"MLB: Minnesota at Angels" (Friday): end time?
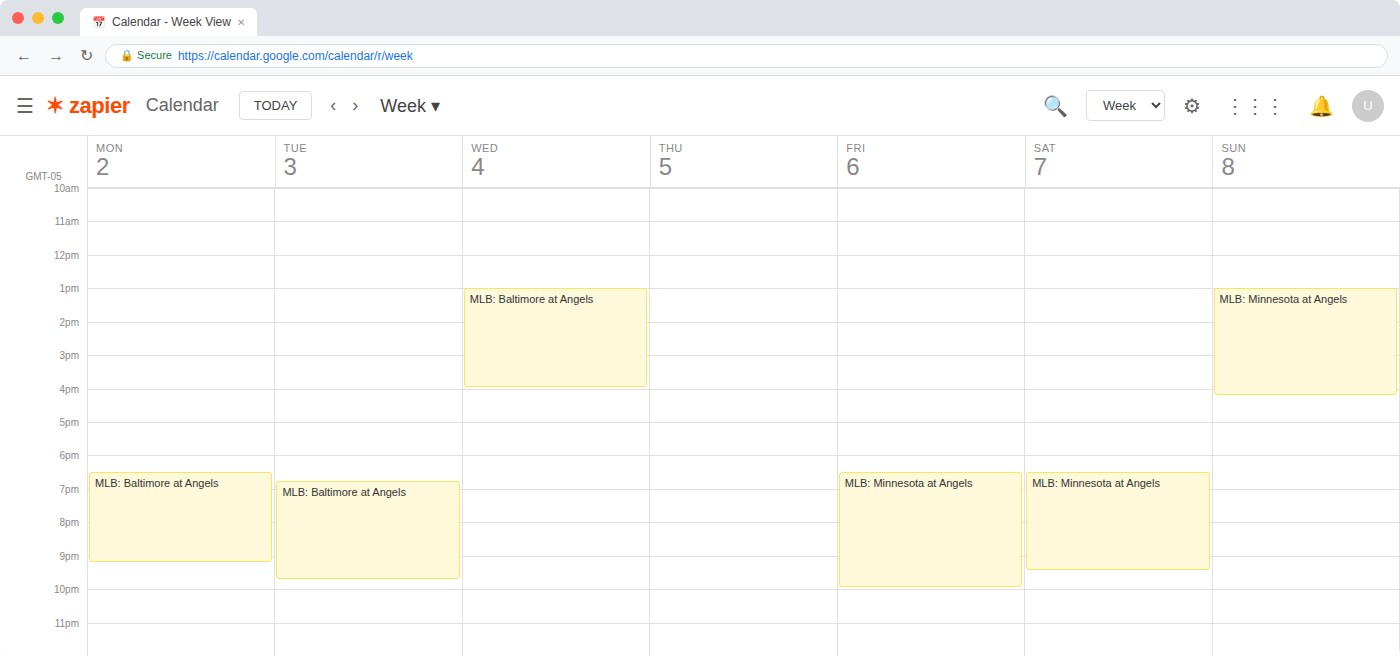
10:00 PM